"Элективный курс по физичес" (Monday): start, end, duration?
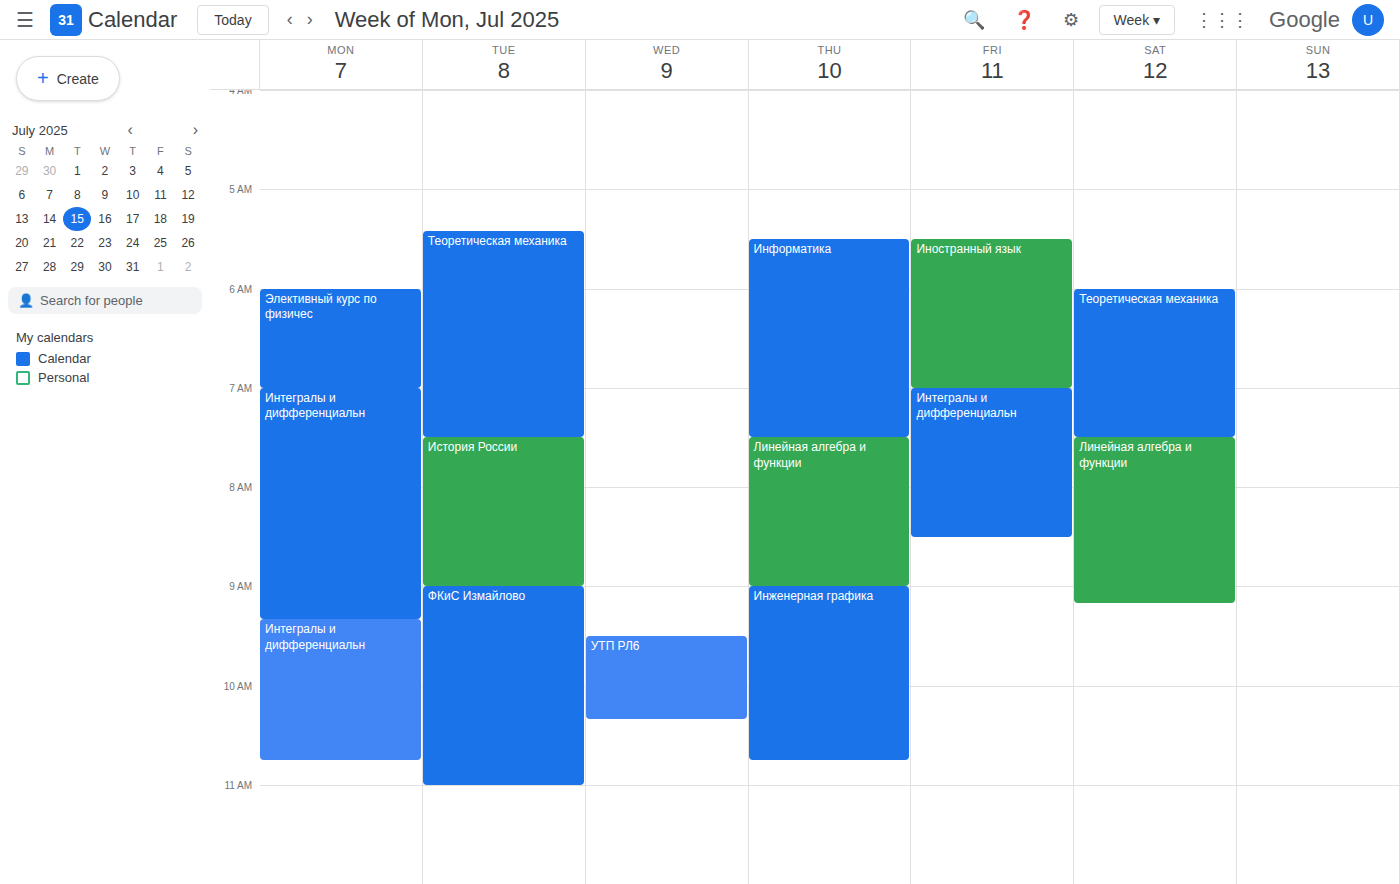
6:00 AM to 7:00 AM, 1 hour